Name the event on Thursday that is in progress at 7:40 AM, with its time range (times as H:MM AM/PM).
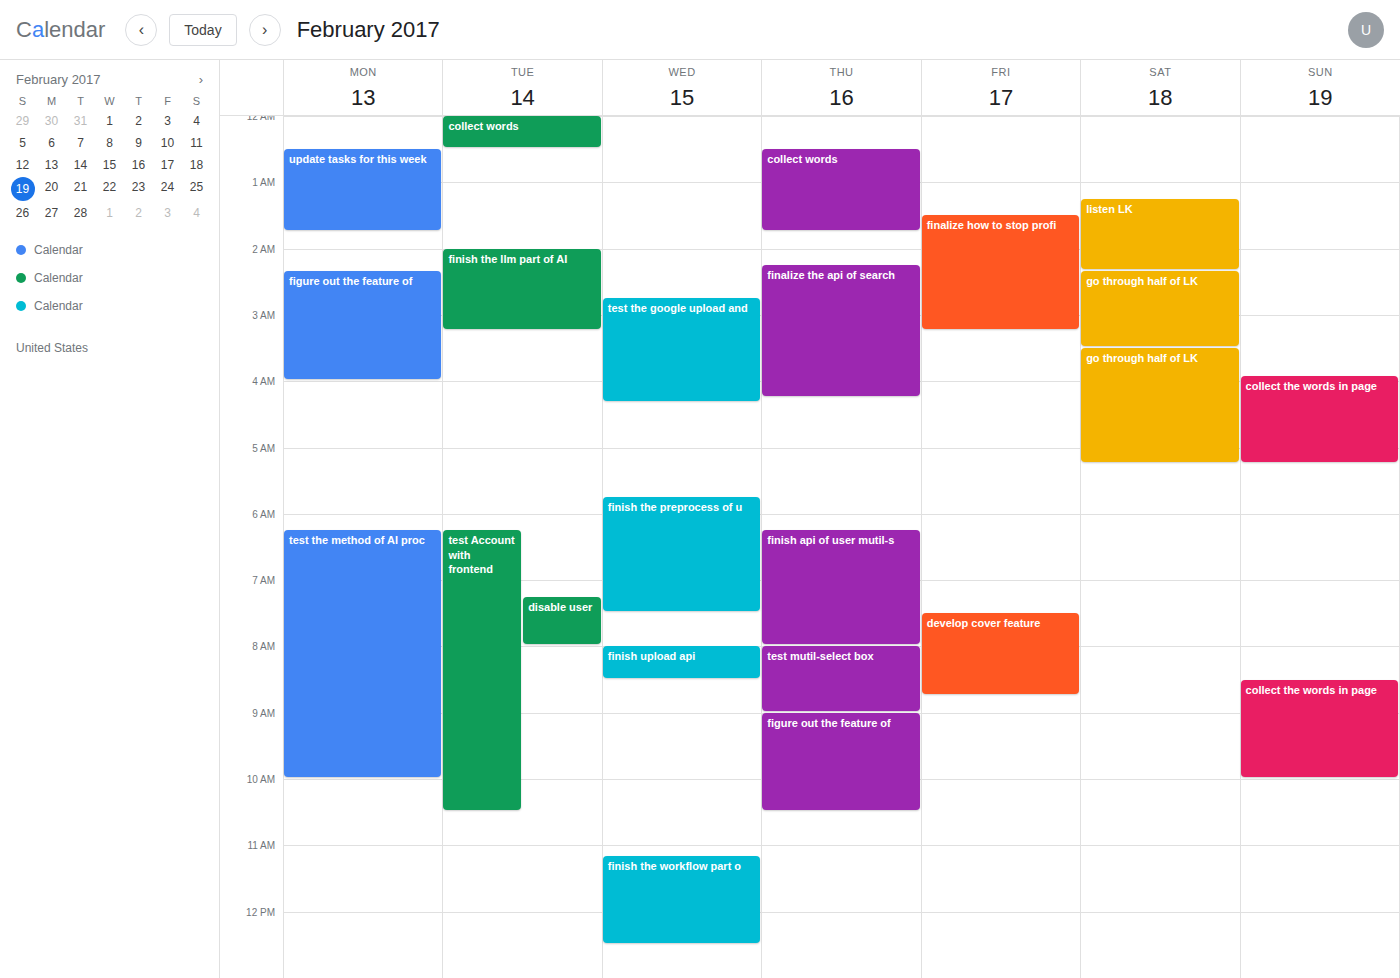
"finish api of user mutil-s", 6:15 AM to 8:00 AM